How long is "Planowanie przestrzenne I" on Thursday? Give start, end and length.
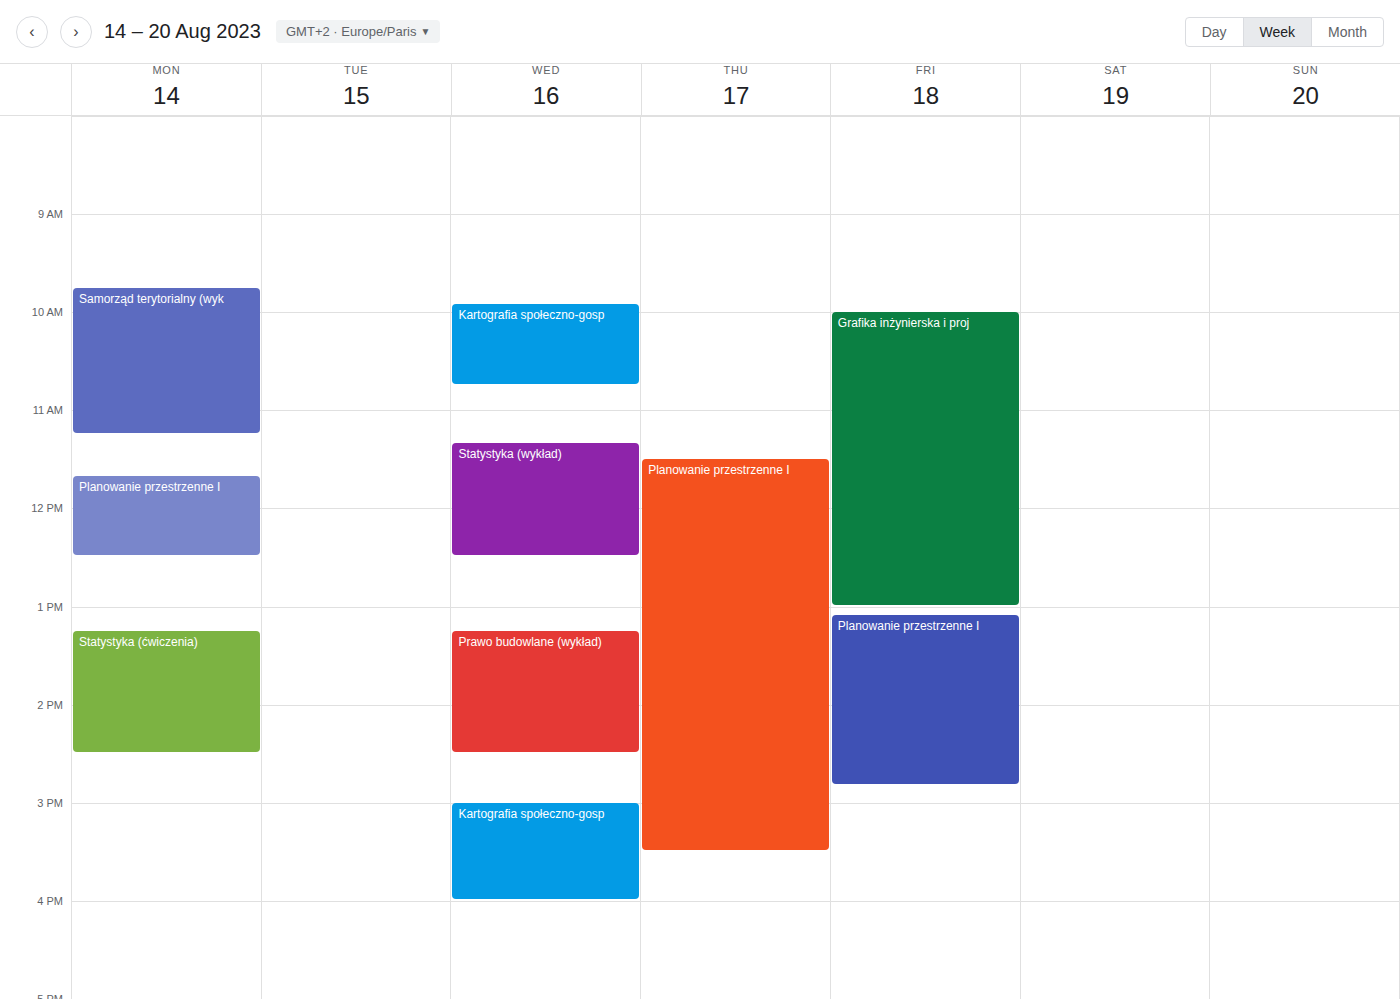
11:30 AM to 3:30 PM, 4 hours